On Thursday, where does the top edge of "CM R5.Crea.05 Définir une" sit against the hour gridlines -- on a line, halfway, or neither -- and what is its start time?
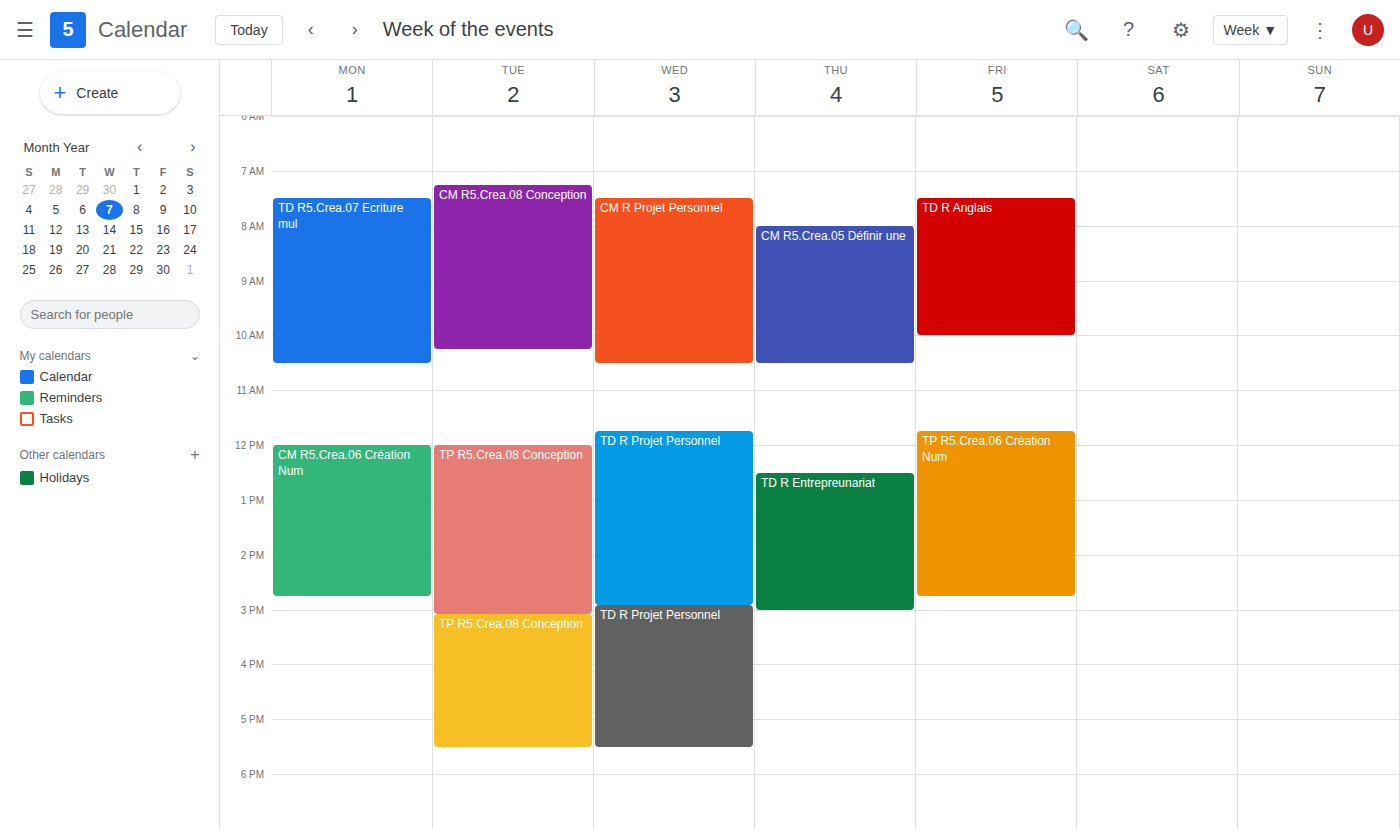
8:00 AM -- exactly on the 8 AM line.